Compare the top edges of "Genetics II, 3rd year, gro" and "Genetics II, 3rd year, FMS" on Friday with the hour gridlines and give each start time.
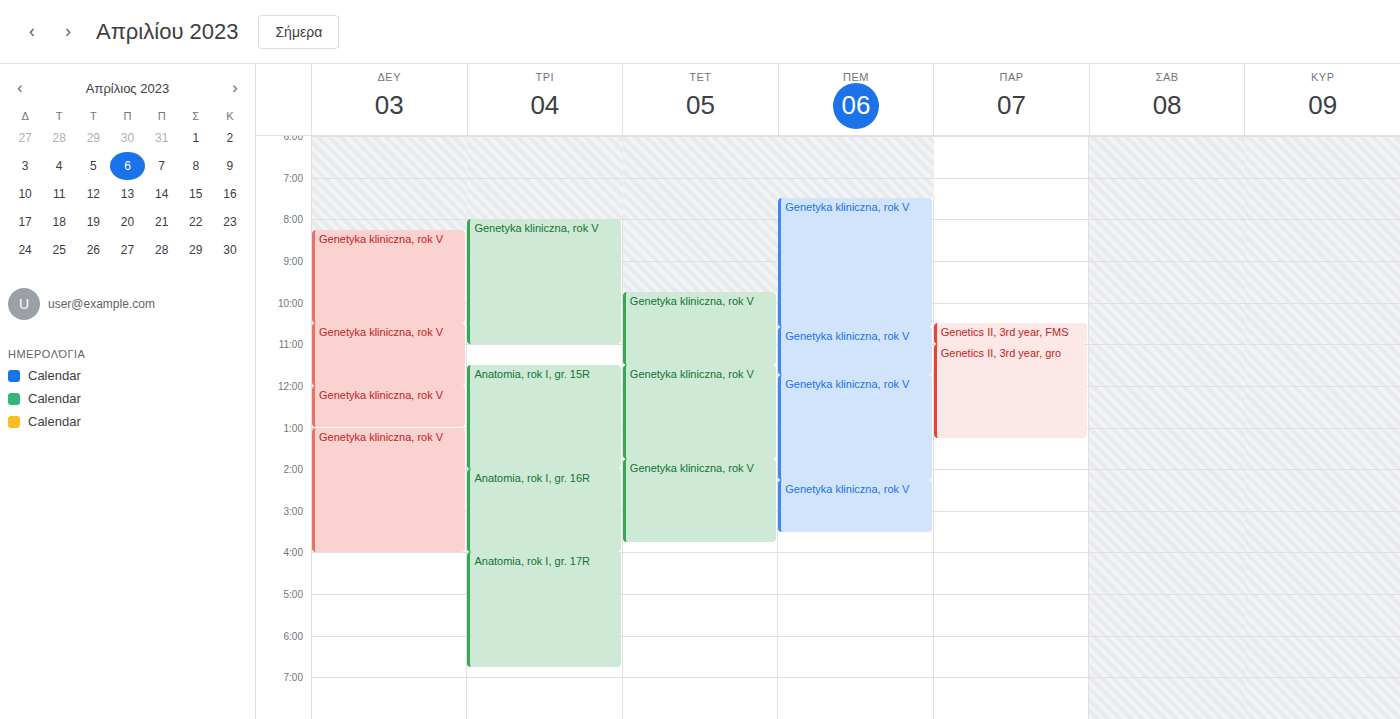
"Genetics II, 3rd year, gro": 11:00 AM, exactly on the 11 AM line. "Genetics II, 3rd year, FMS": 10:30 AM, halfway between the 10 AM and 11 AM lines.